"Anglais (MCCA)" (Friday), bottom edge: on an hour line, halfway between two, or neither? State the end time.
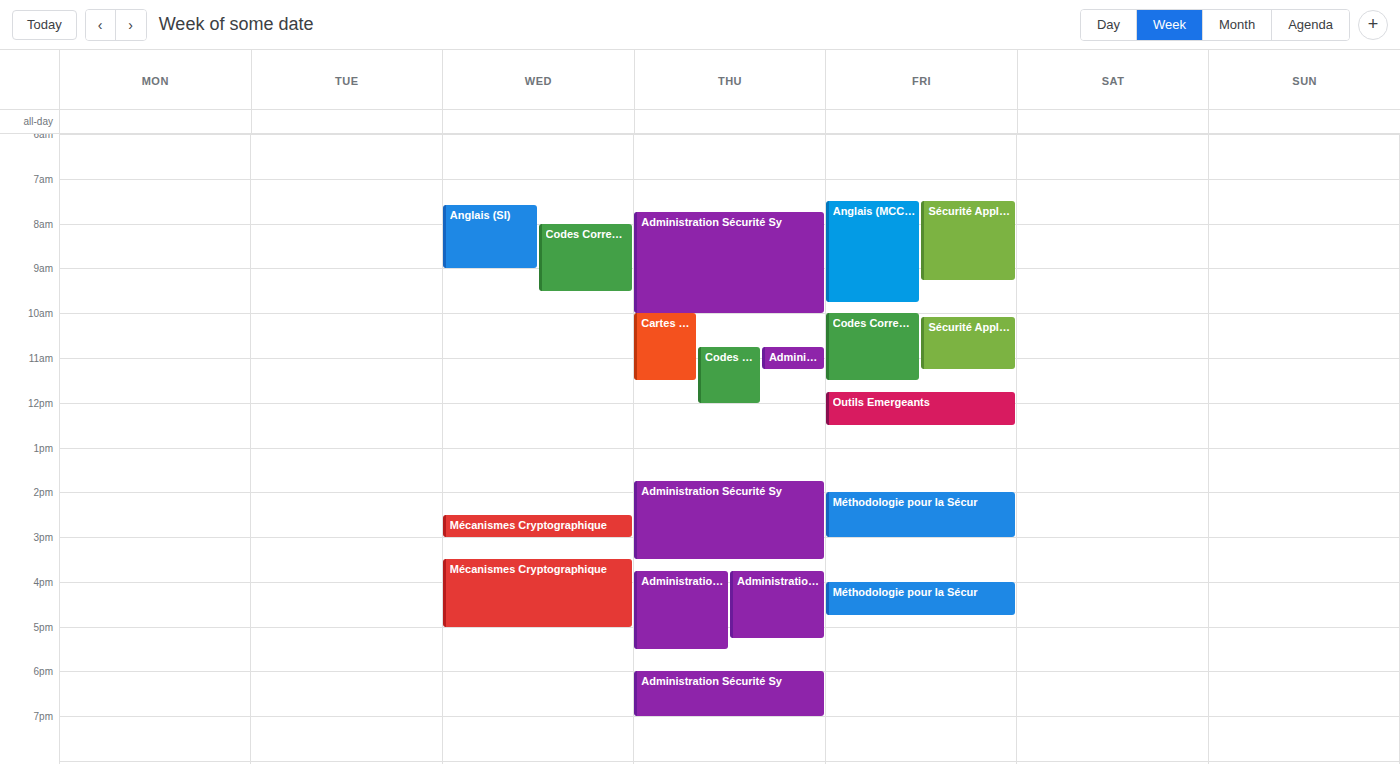
09:45 -- neither: three quarters of the way from the 09:00 line to the 10:00 line.